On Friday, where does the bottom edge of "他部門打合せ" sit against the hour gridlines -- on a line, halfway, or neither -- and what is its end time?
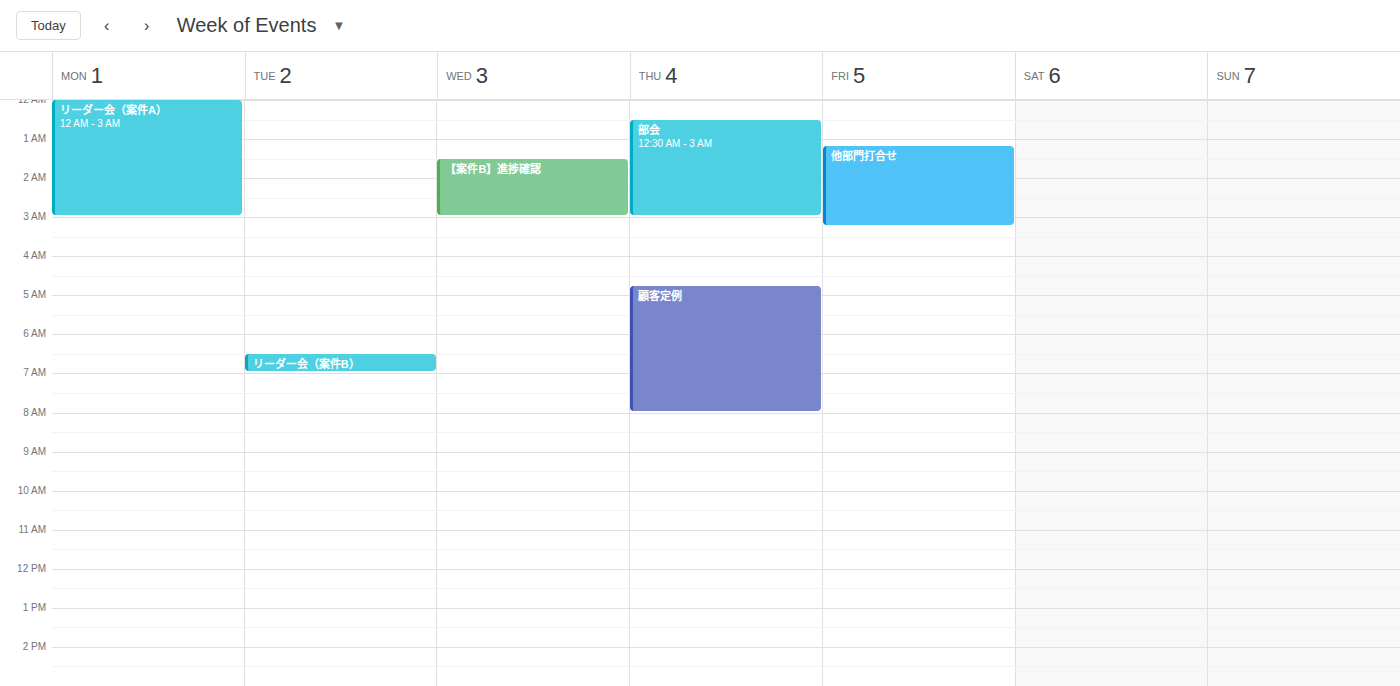
03:15 -- neither: a quarter of the way from the 03:00 line to the 04:00 line.